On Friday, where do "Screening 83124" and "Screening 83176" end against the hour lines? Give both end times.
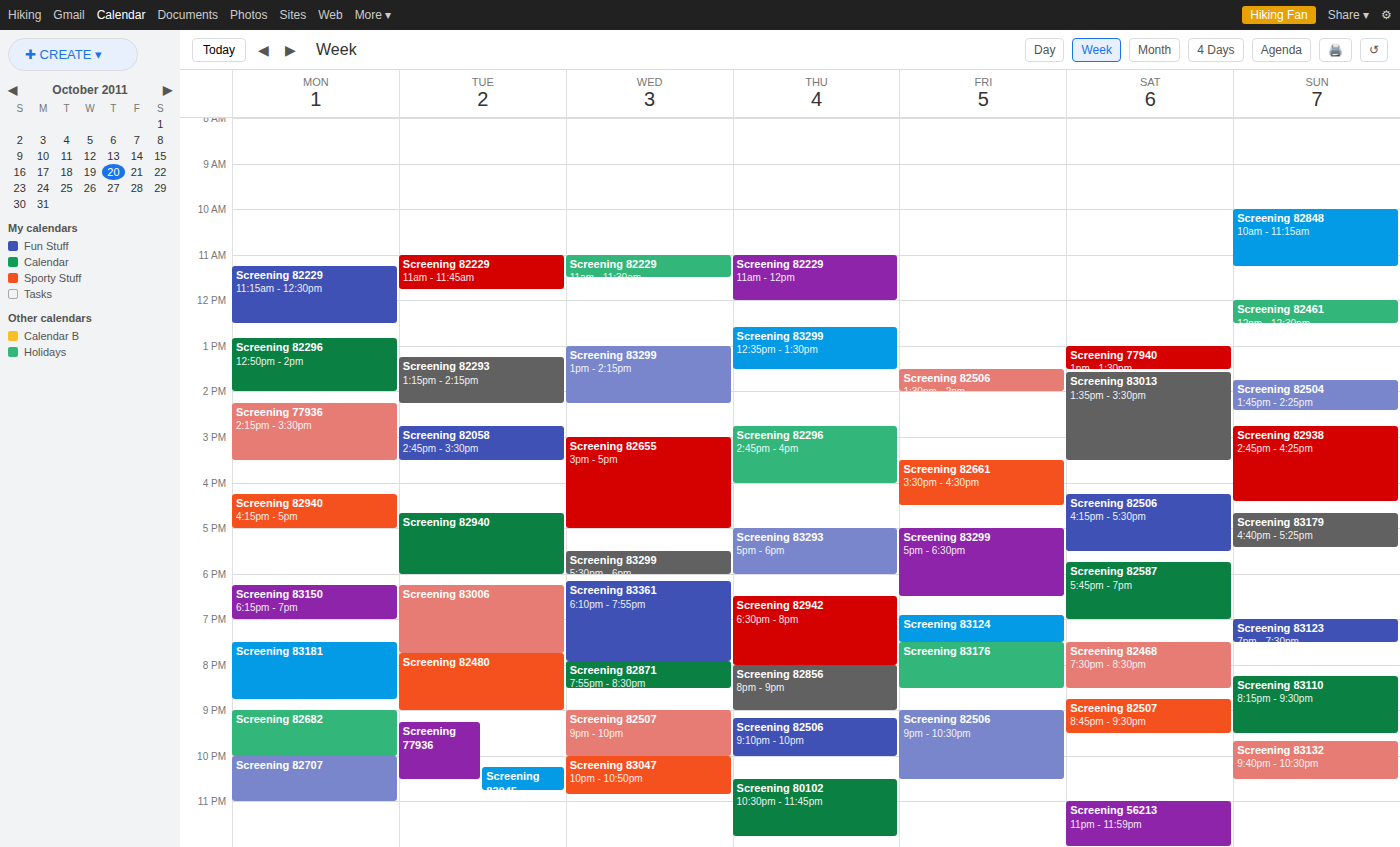
"Screening 83124": 19:30, halfway between the 19:00 and 20:00 lines. "Screening 83176": 20:30, halfway between the 20:00 and 21:00 lines.